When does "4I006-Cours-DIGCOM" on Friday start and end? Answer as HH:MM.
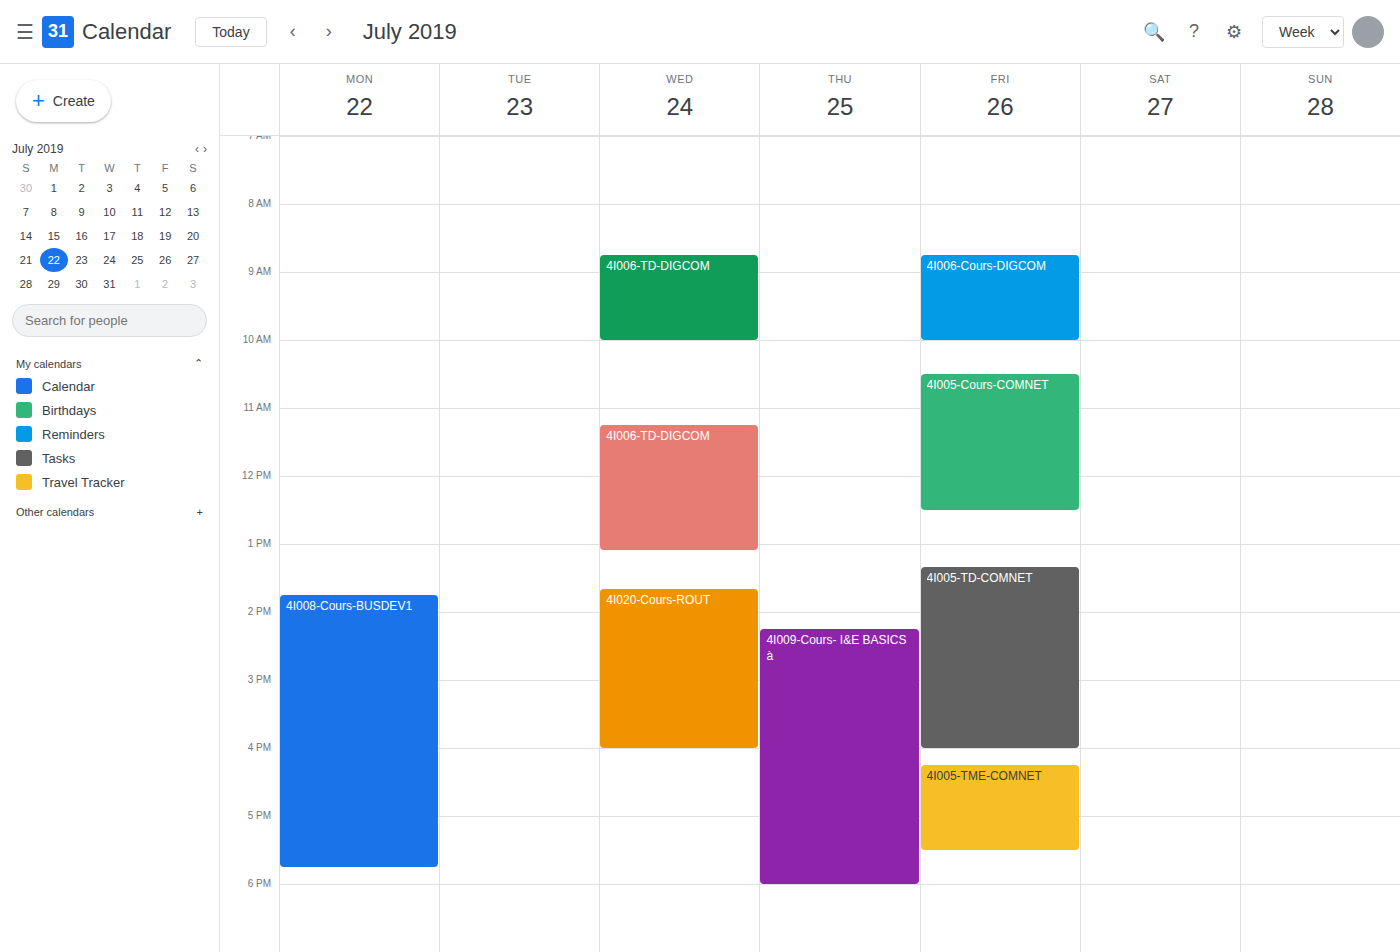
08:45 to 10:00